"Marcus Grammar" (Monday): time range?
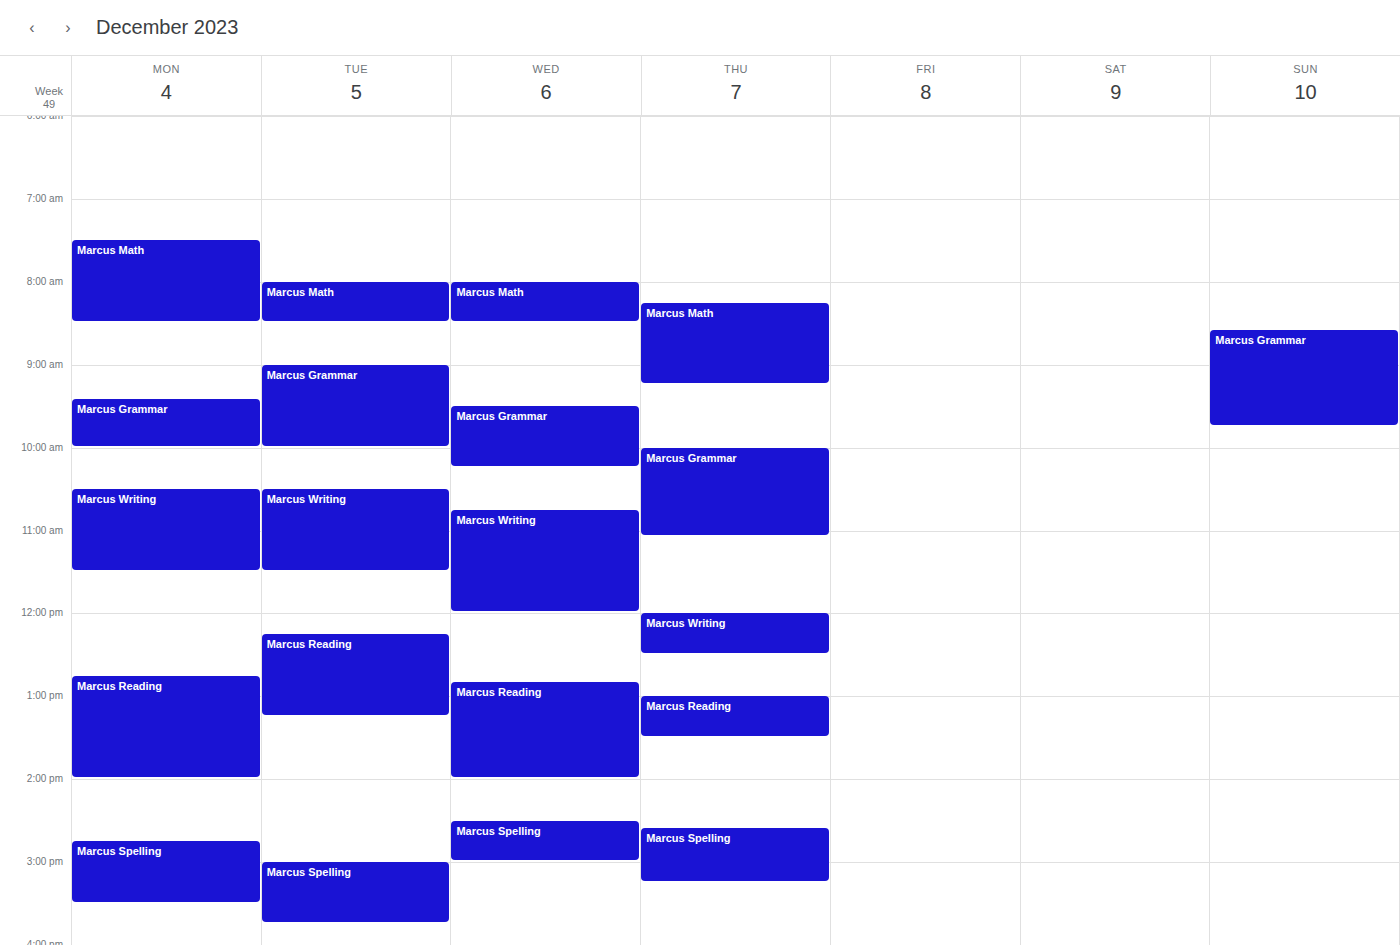
9:25 AM to 10:00 AM